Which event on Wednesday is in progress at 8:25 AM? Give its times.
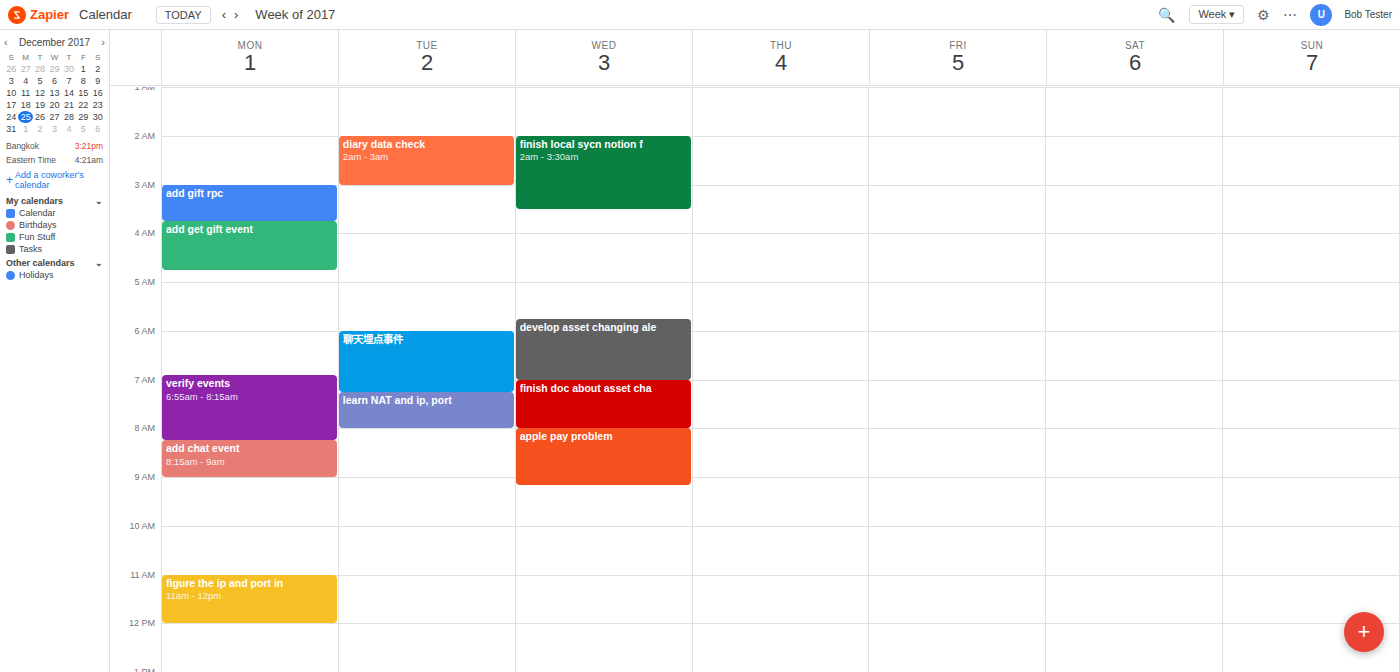
"apple pay problem", 8:00 AM to 9:10 AM